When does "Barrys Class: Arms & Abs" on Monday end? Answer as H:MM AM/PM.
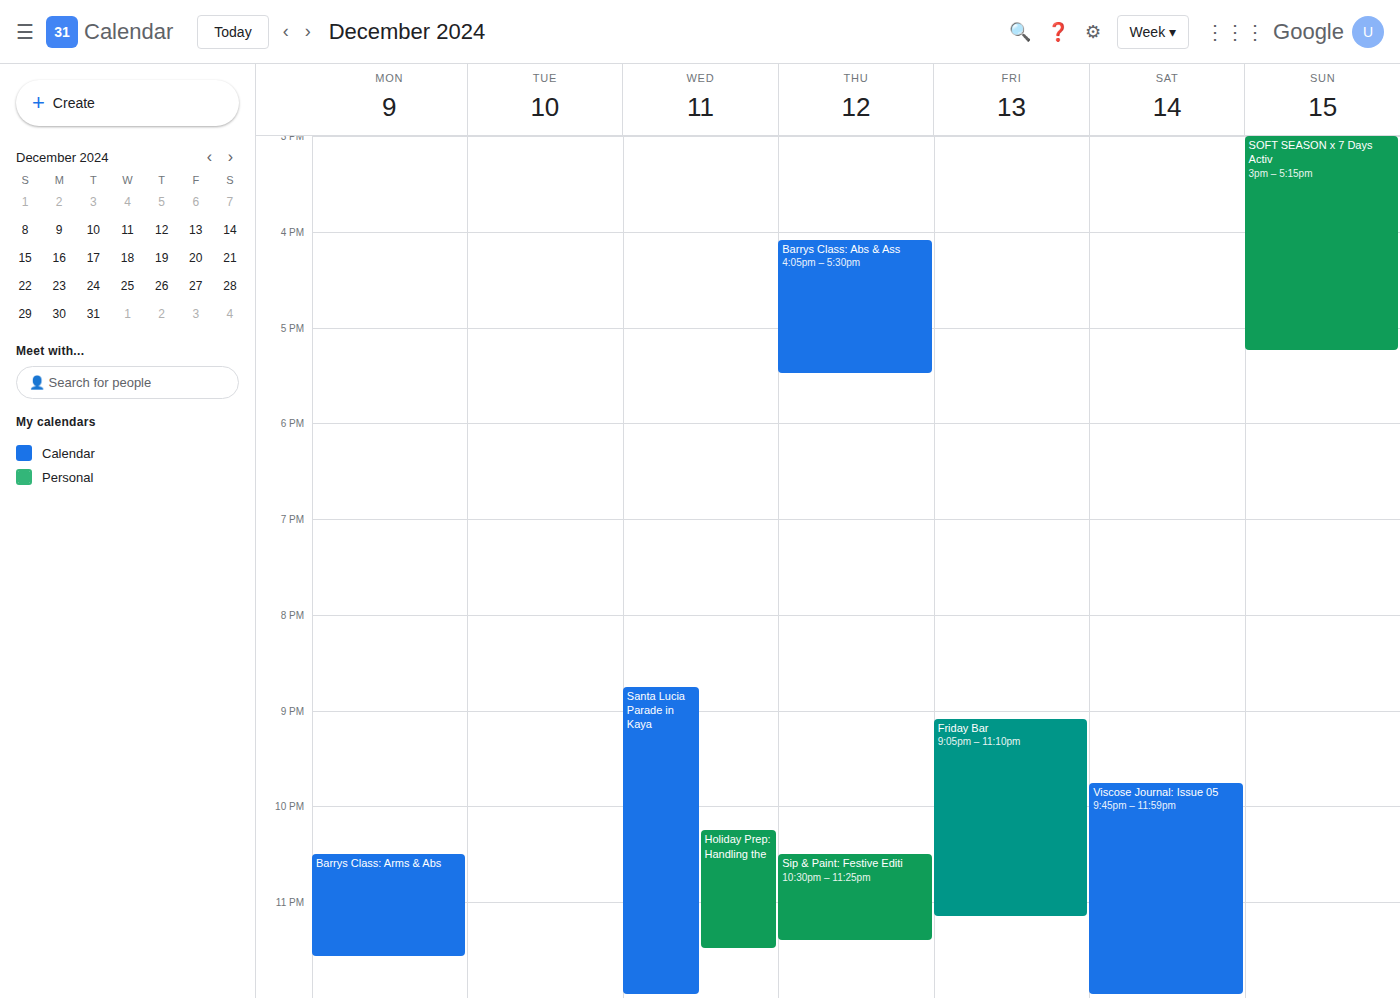
11:35 PM